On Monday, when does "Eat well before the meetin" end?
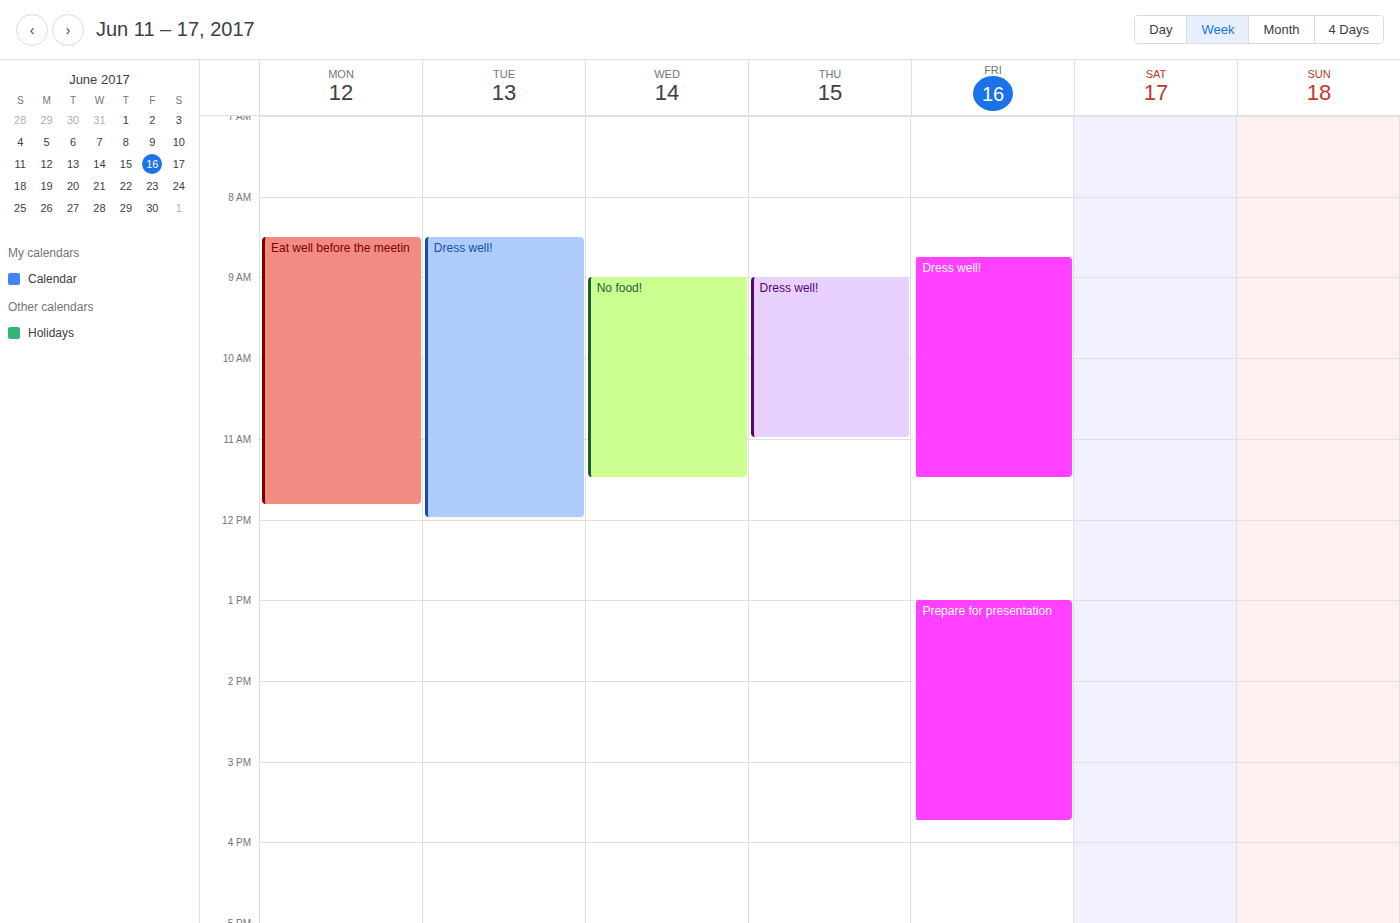
11:50 AM